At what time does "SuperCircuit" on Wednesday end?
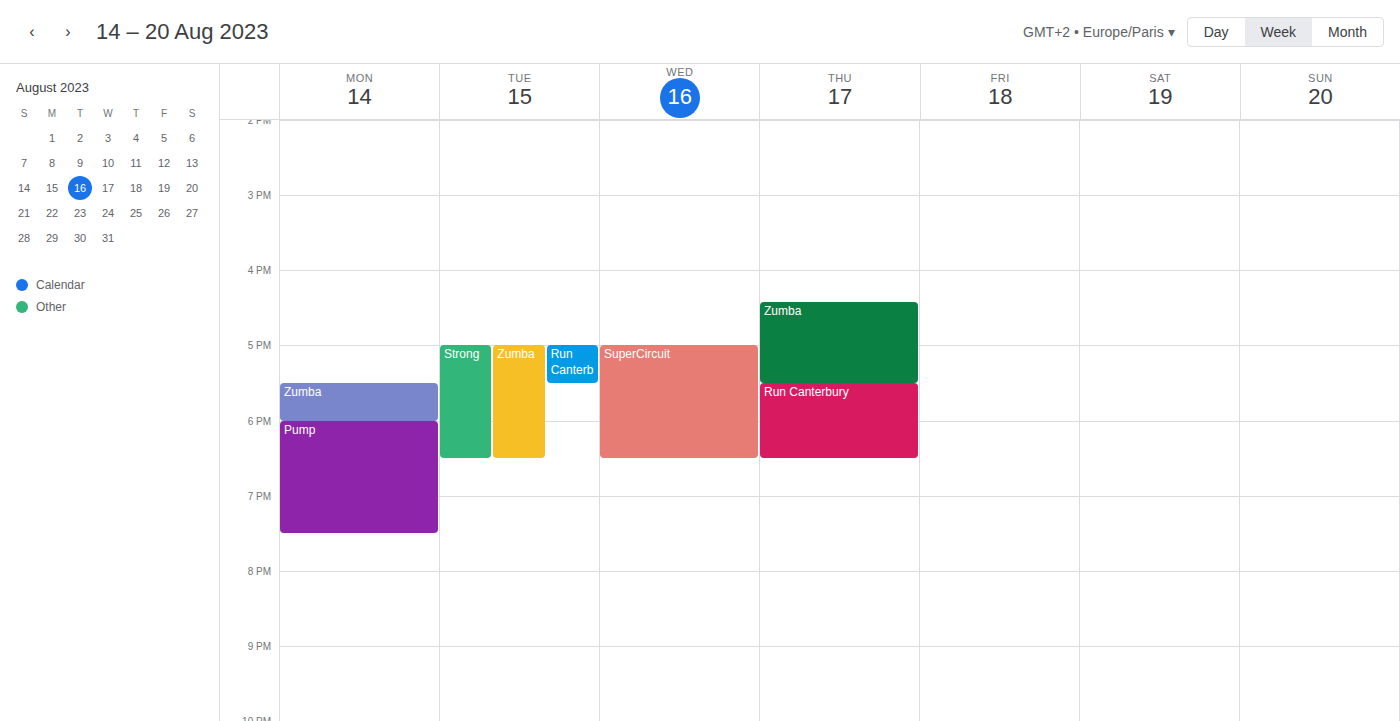
6:30 PM